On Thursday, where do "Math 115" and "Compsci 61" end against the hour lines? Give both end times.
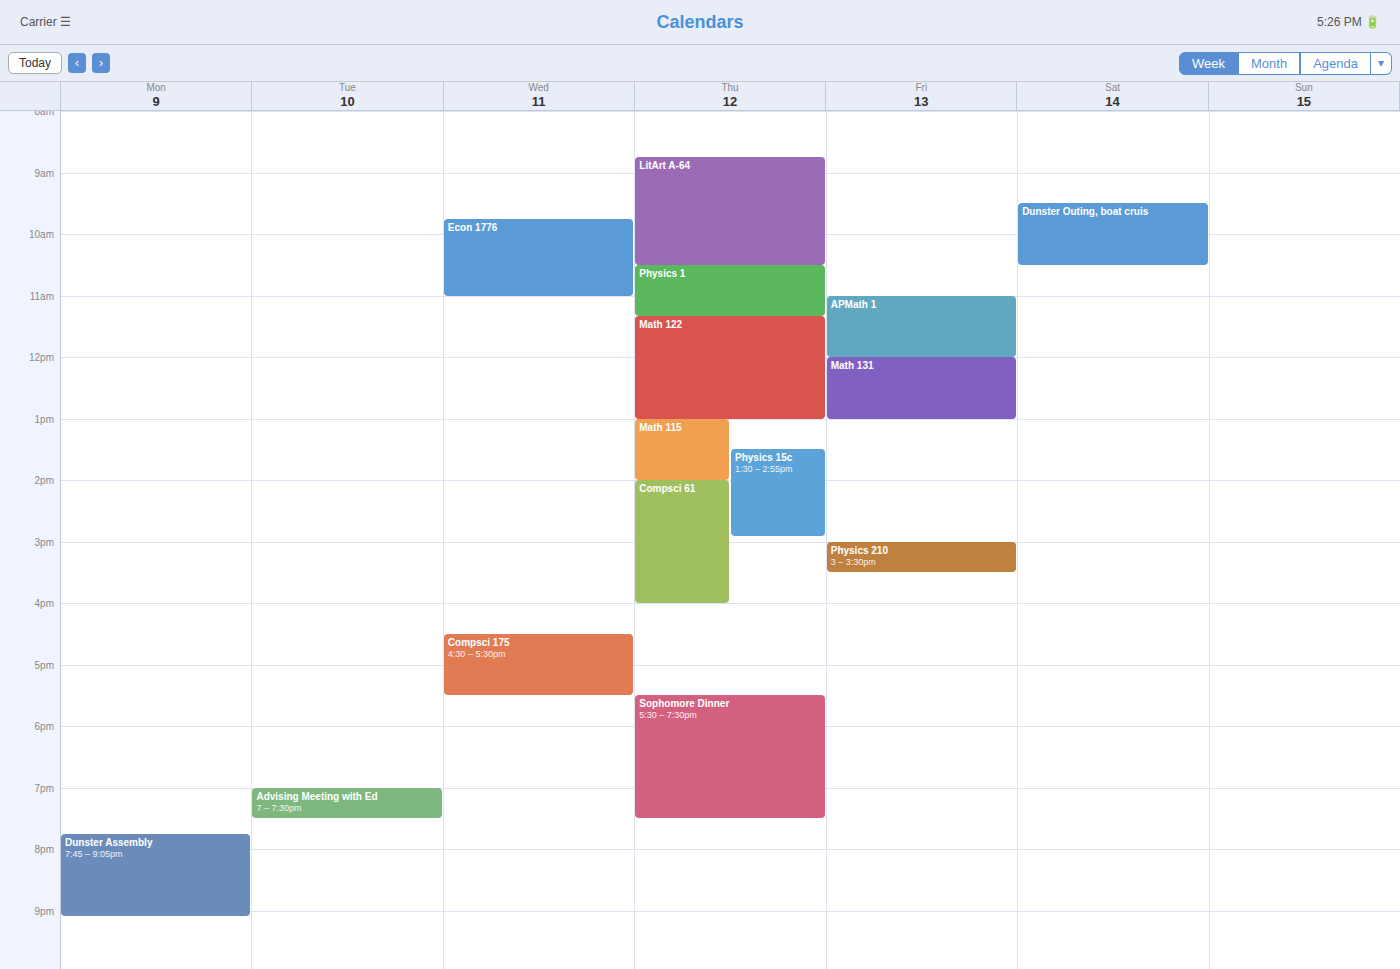
"Math 115": 14:00, exactly on the 14:00 line. "Compsci 61": 16:00, exactly on the 16:00 line.